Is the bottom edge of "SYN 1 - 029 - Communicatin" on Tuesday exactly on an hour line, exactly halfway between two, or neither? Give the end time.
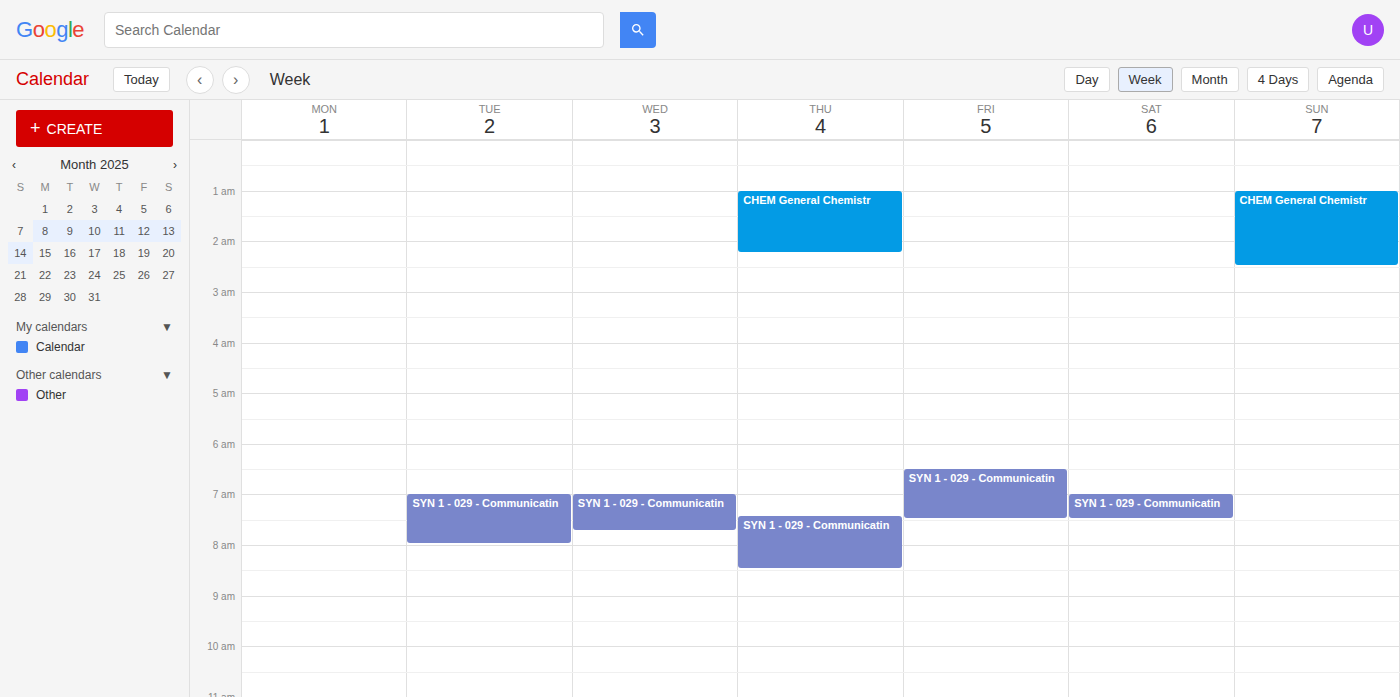
8:00 AM -- exactly on the 8 AM line.